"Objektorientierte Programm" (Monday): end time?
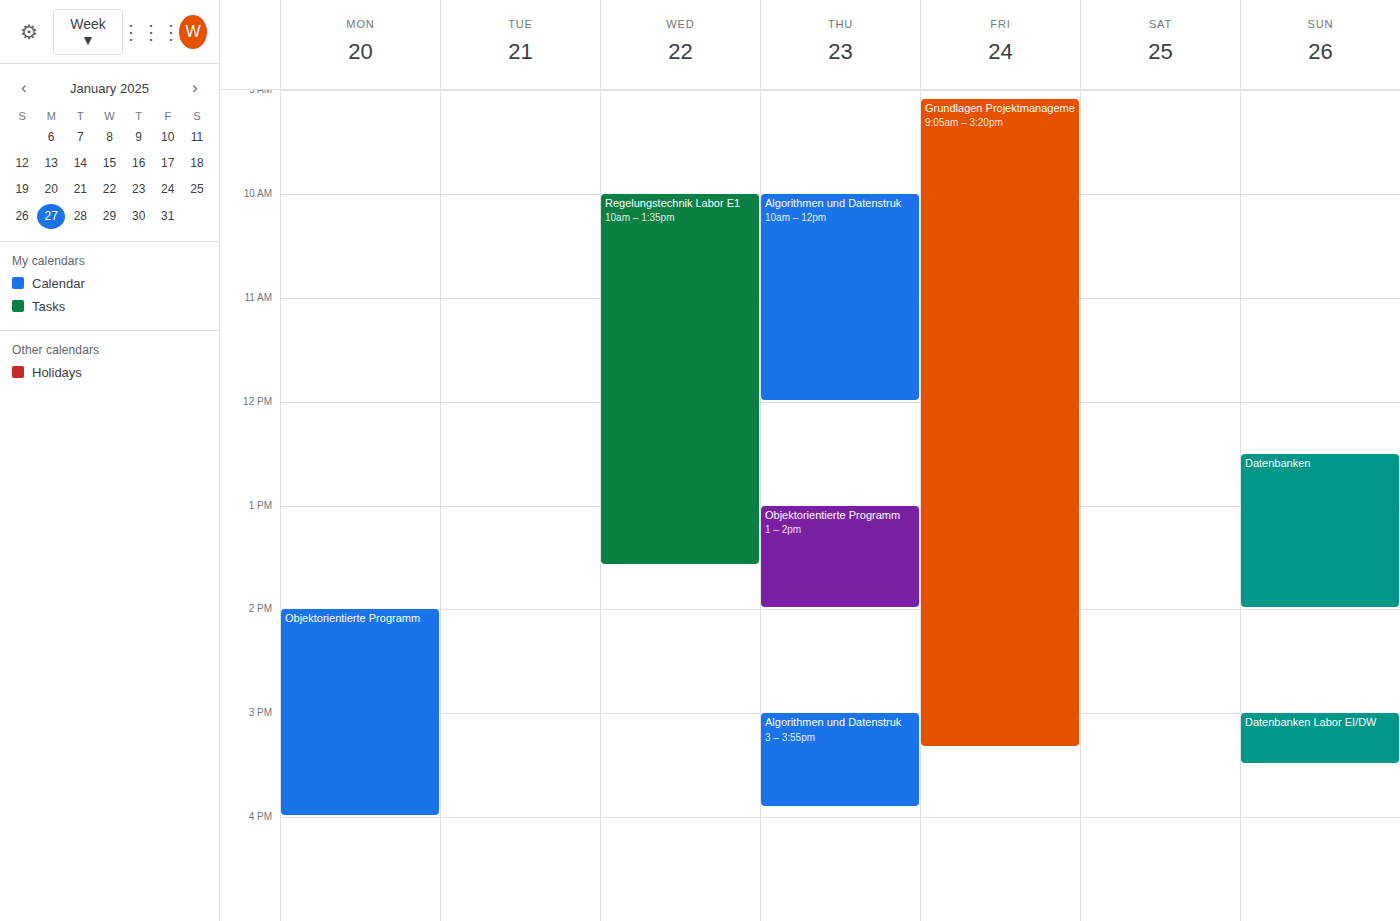
4:00 PM